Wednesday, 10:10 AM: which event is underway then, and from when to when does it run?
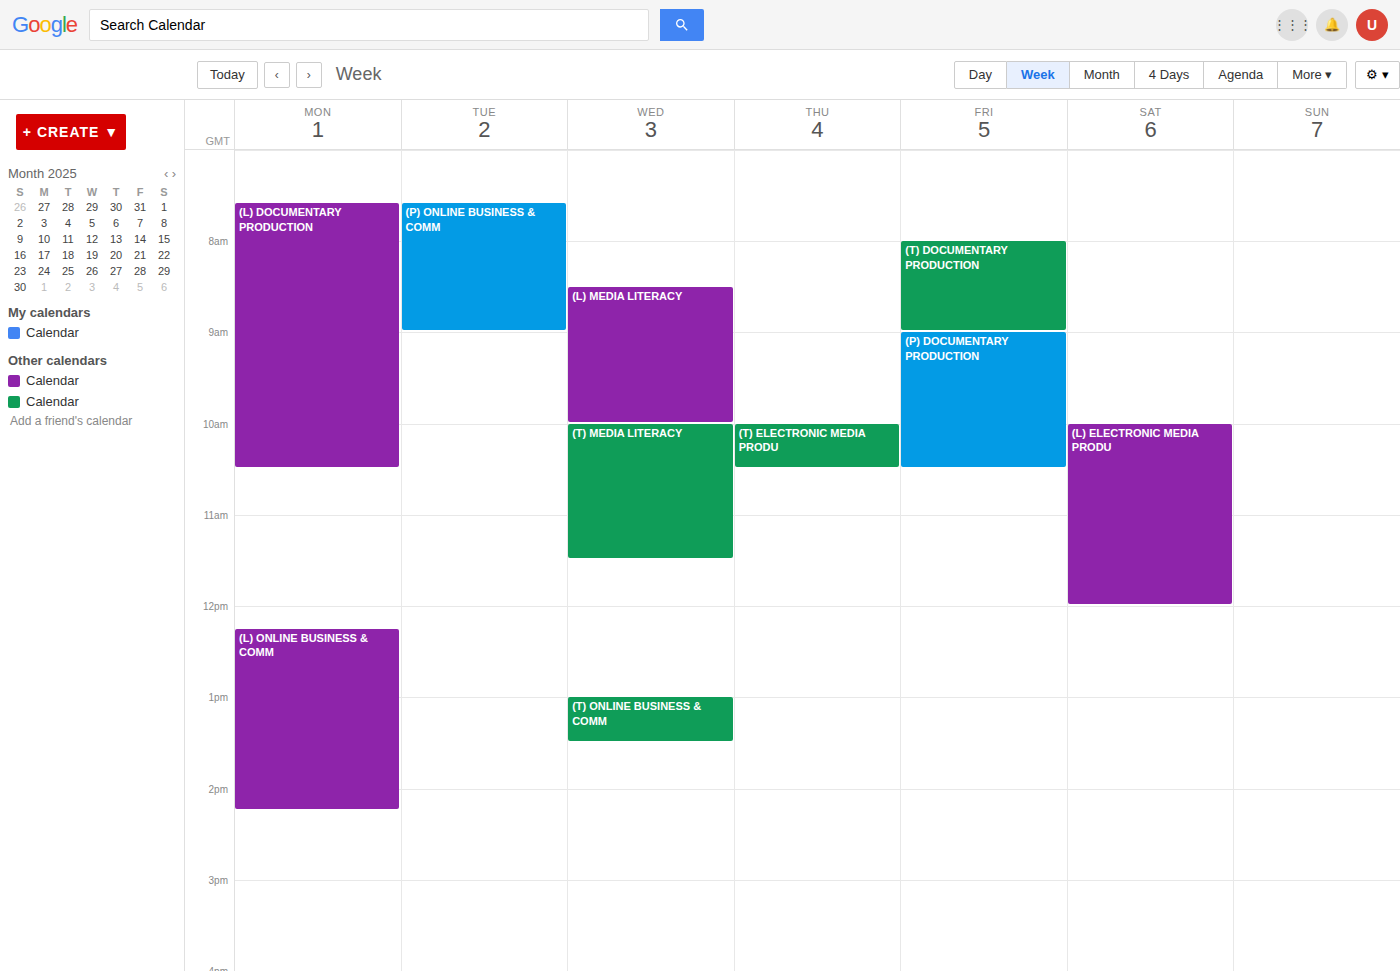
"(T) MEDIA LITERACY", 10:00 AM to 11:30 AM